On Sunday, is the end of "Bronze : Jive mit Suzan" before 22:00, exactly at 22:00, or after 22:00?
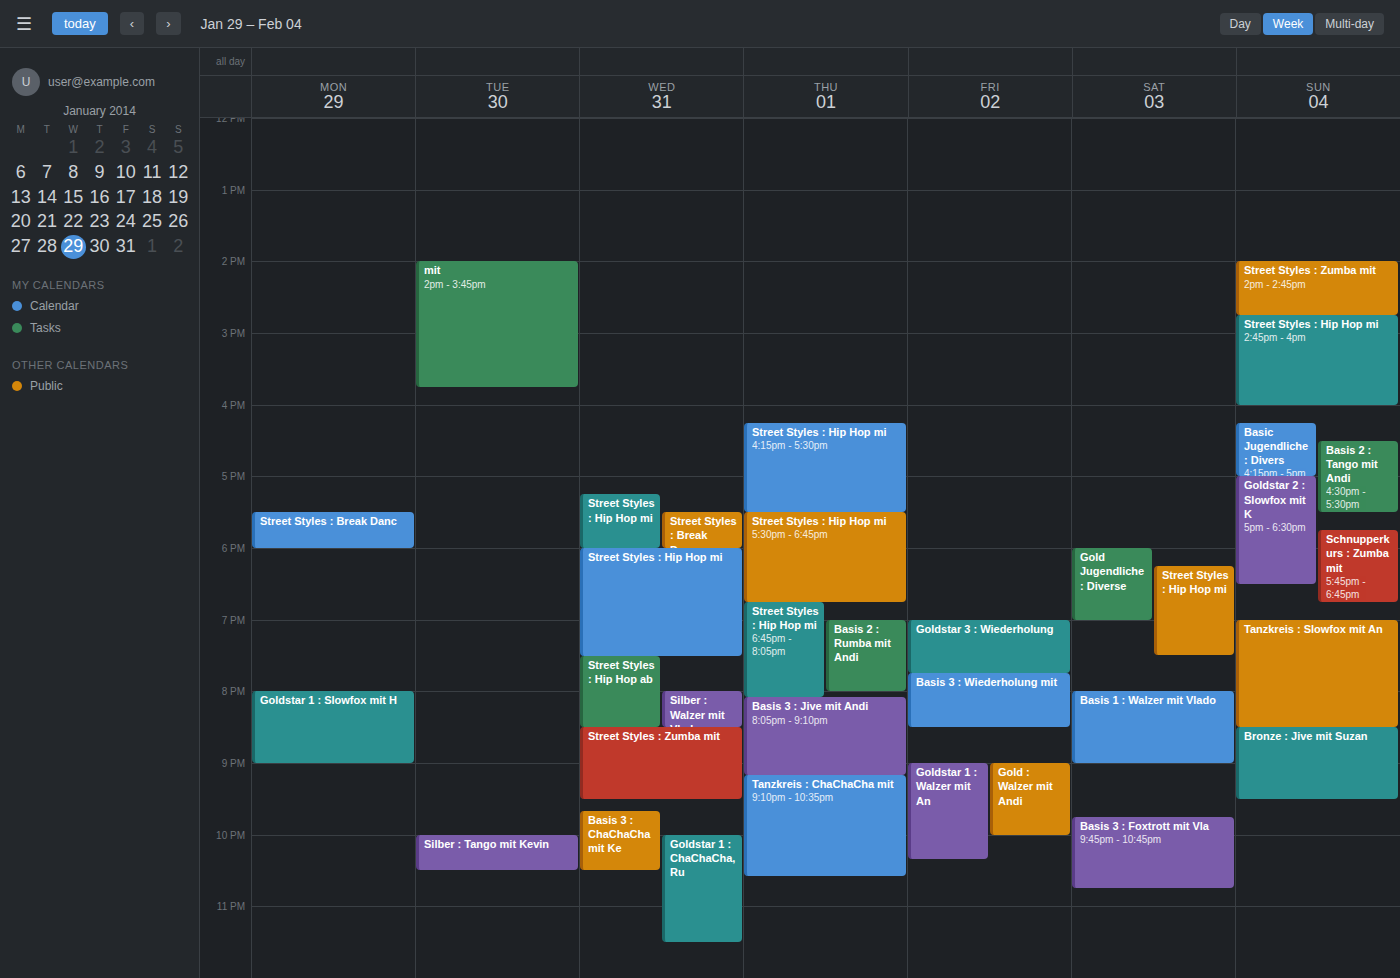
21:30 -- before 22:00, 30 minutes above the 22:00 line.